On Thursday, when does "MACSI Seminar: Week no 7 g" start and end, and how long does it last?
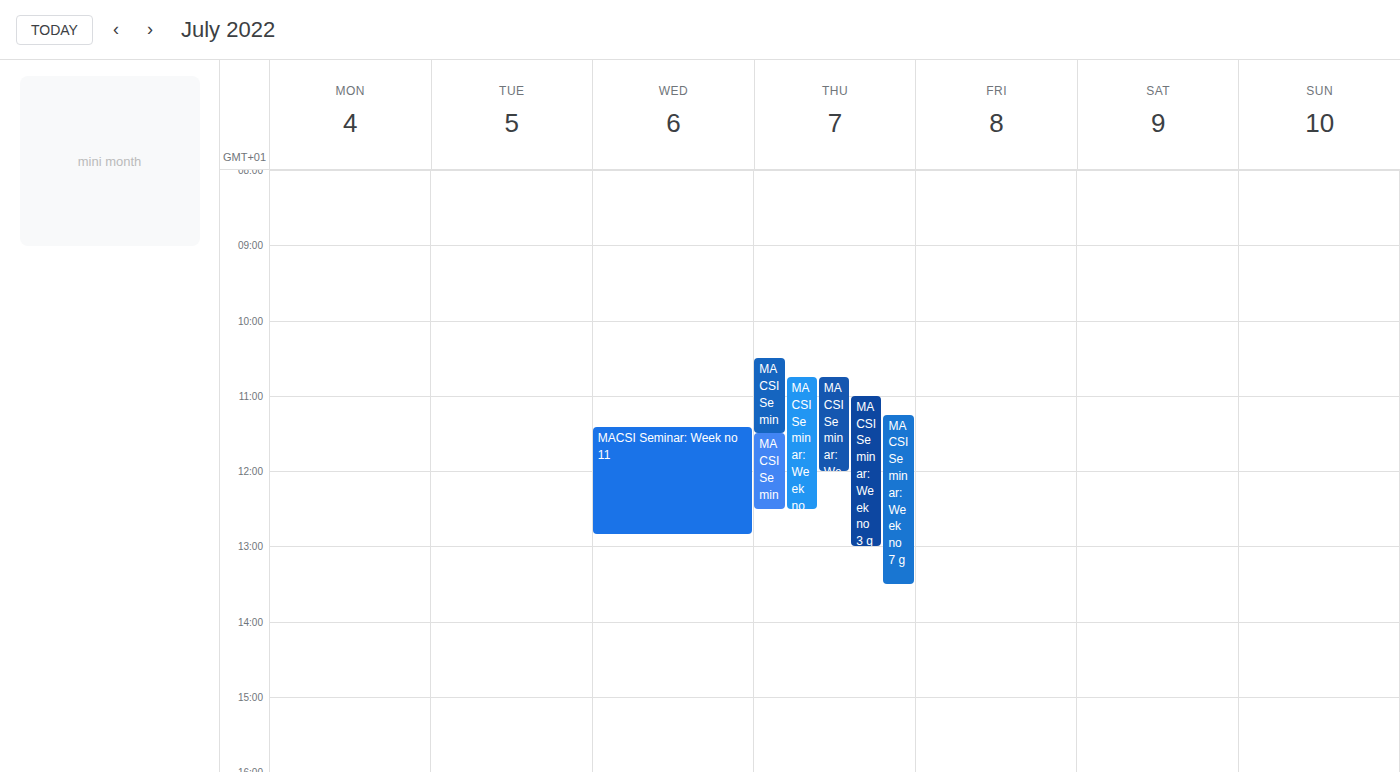
11:15 AM to 1:30 PM, 2 hours 15 minutes